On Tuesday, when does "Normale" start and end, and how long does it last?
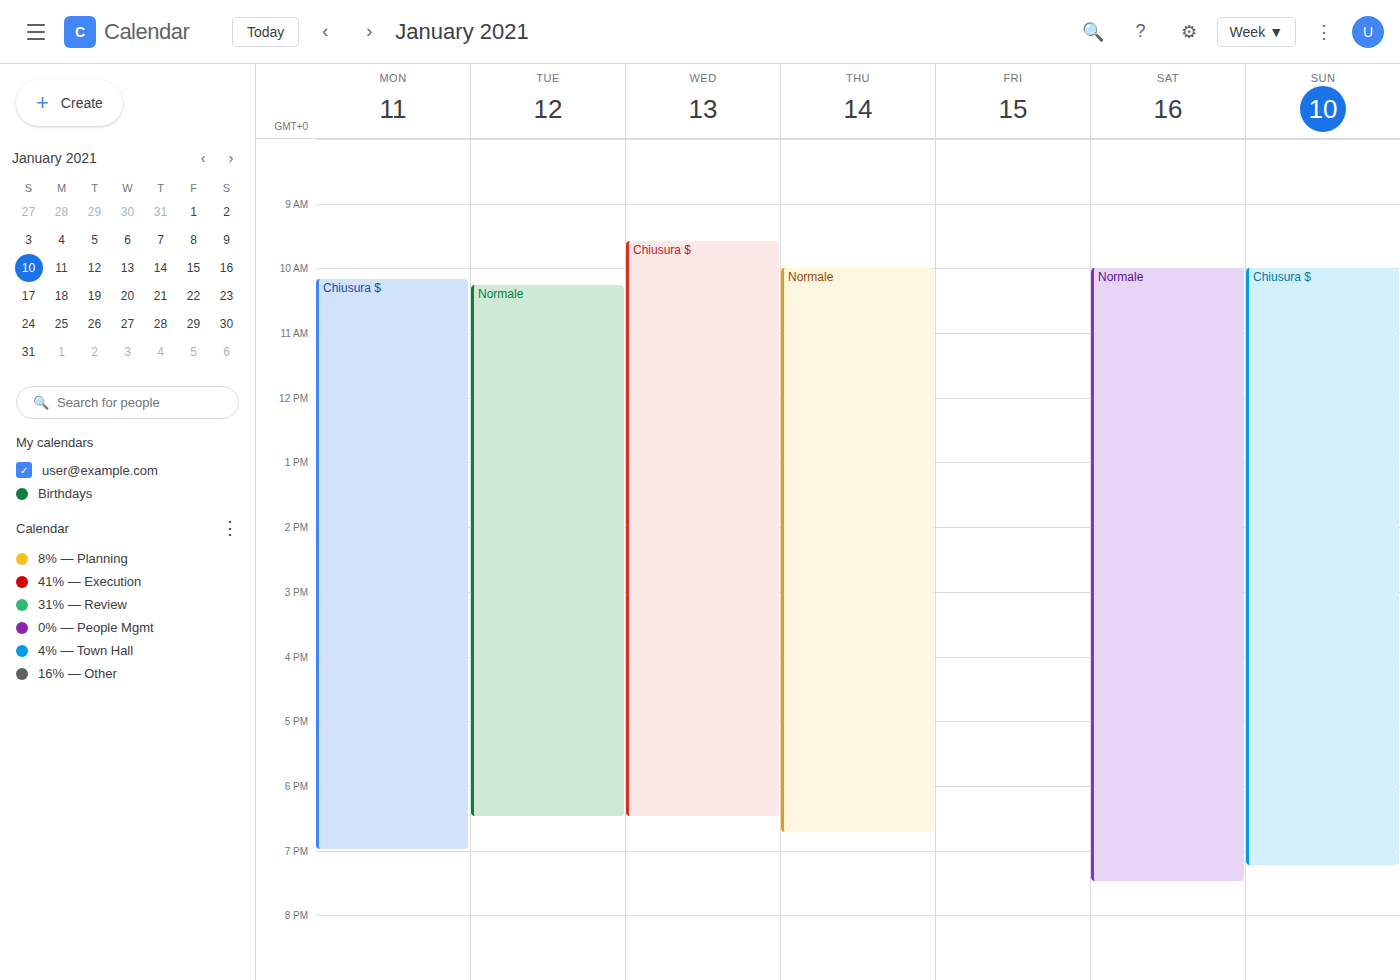
10:15 AM to 6:30 PM, 8 hours 15 minutes